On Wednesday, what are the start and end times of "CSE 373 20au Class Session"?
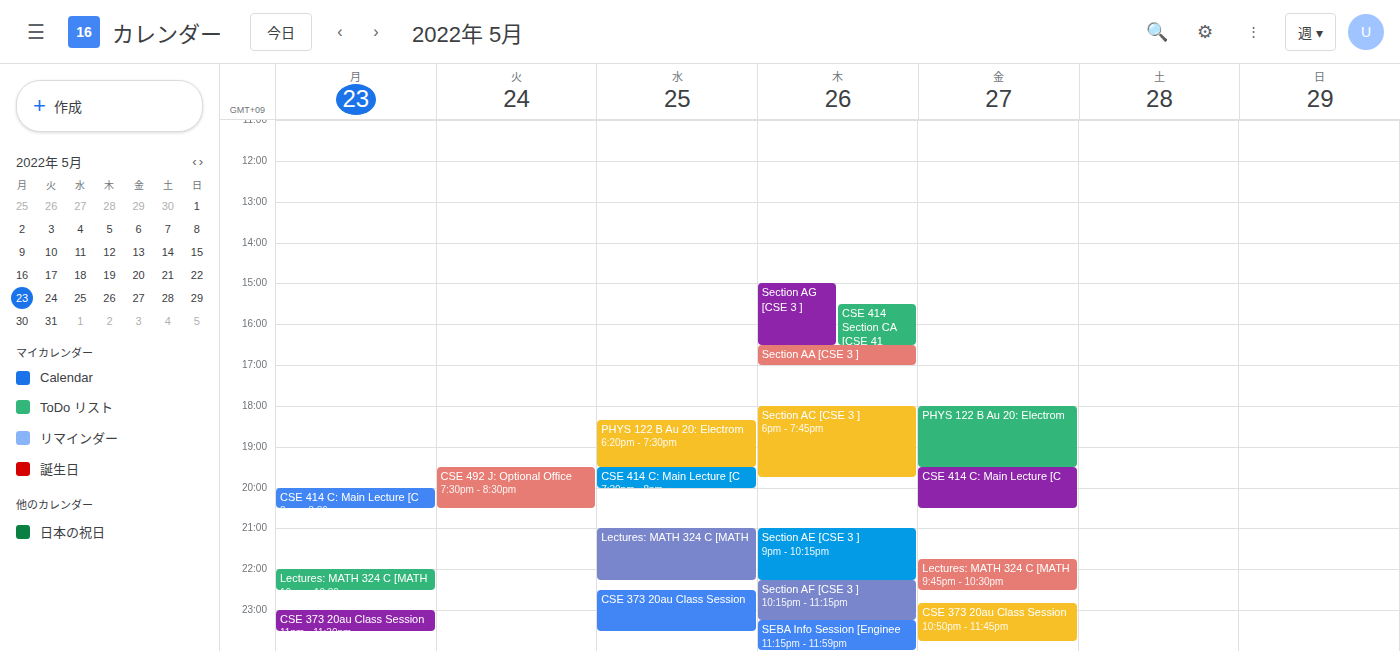
22:30 to 23:30